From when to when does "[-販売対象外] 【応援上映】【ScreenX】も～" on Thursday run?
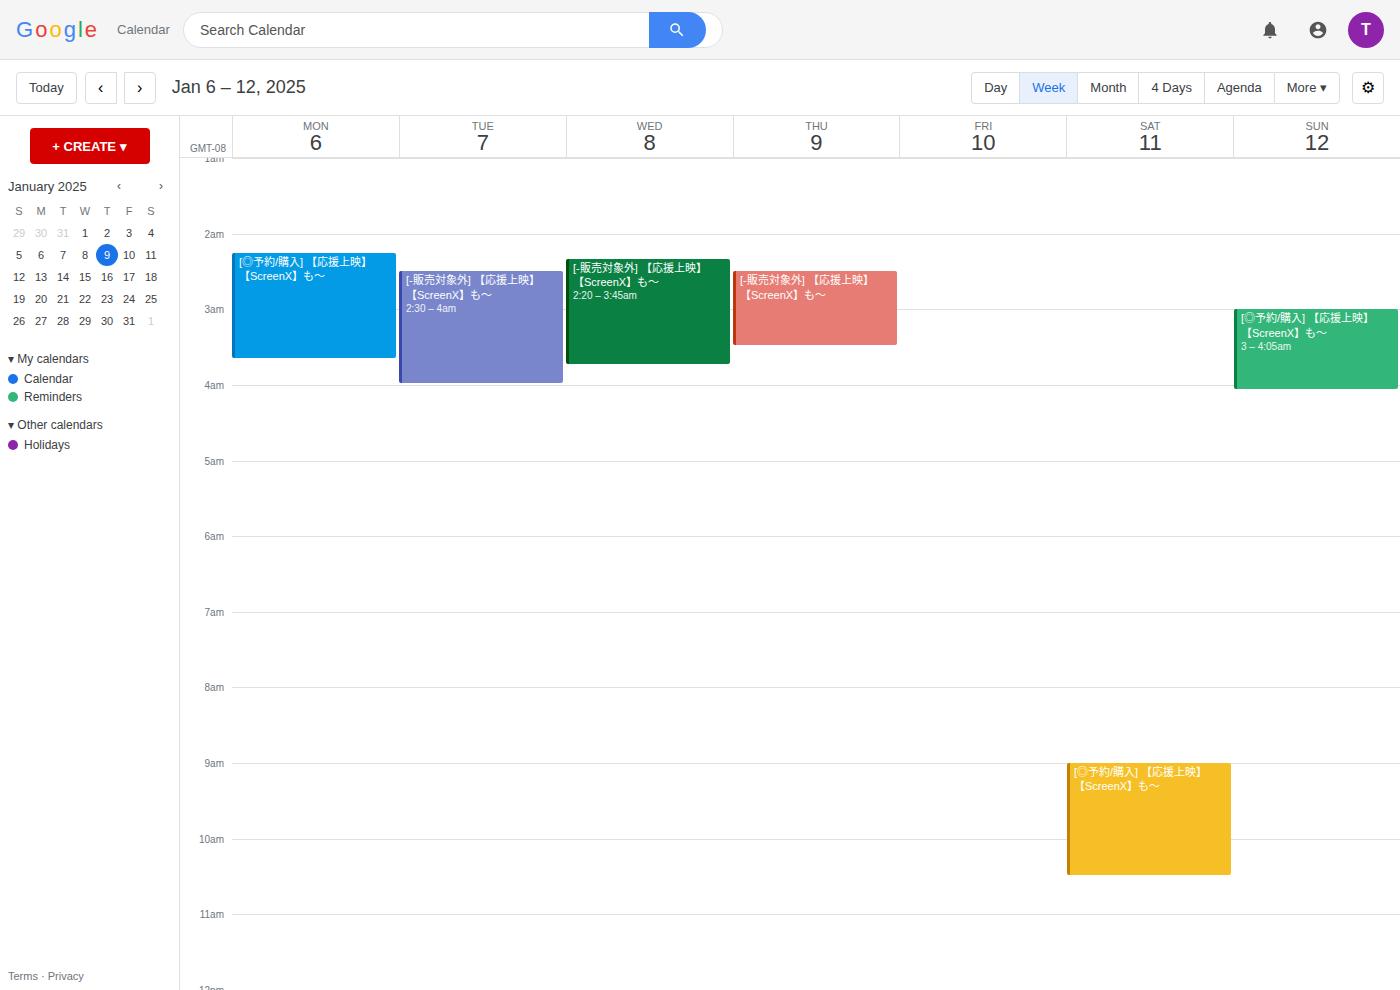
02:30 to 03:30